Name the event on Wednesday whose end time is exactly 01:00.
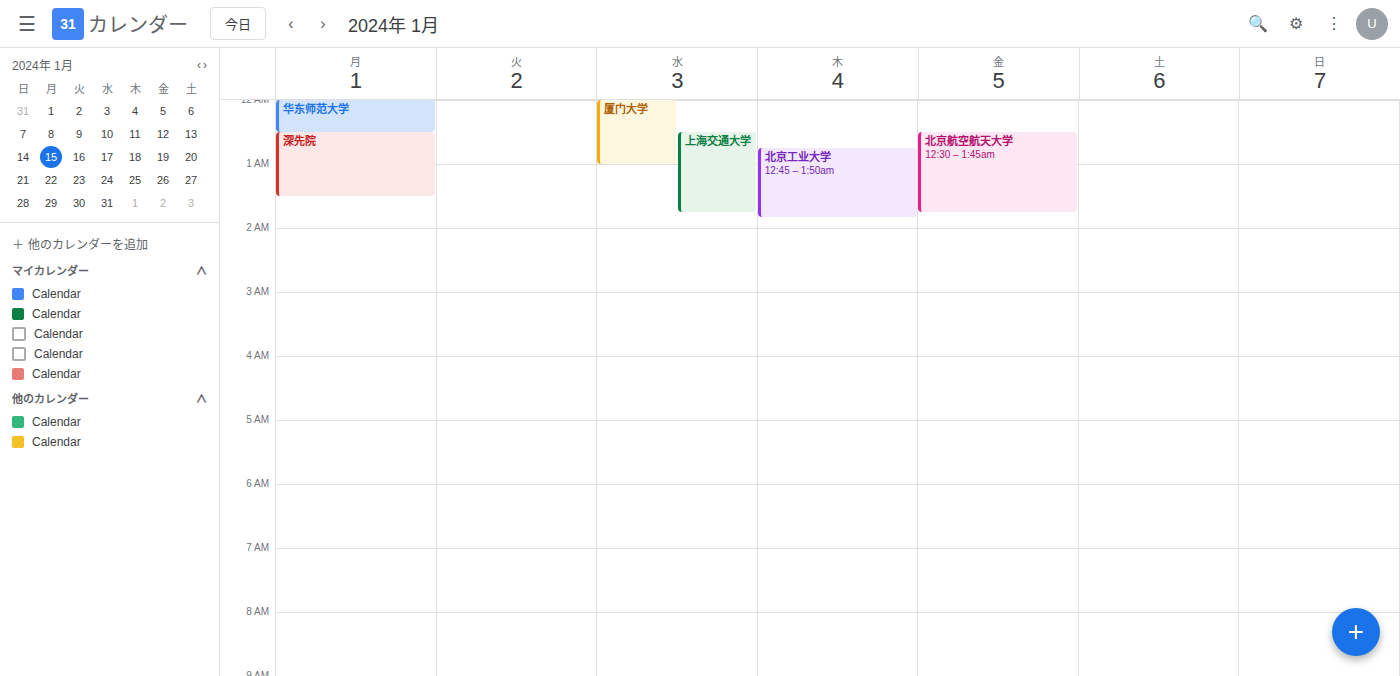
"厦门大学"